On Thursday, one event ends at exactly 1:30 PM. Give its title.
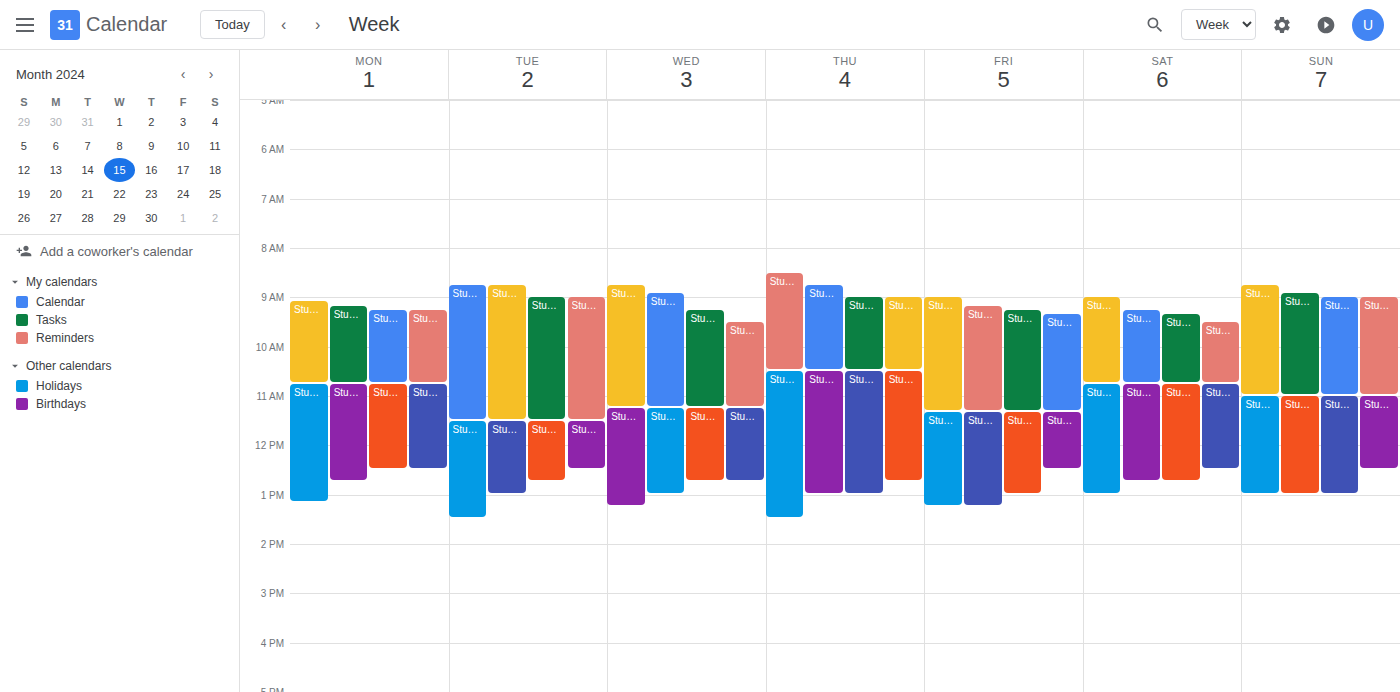
"Study: Matrices, determina"